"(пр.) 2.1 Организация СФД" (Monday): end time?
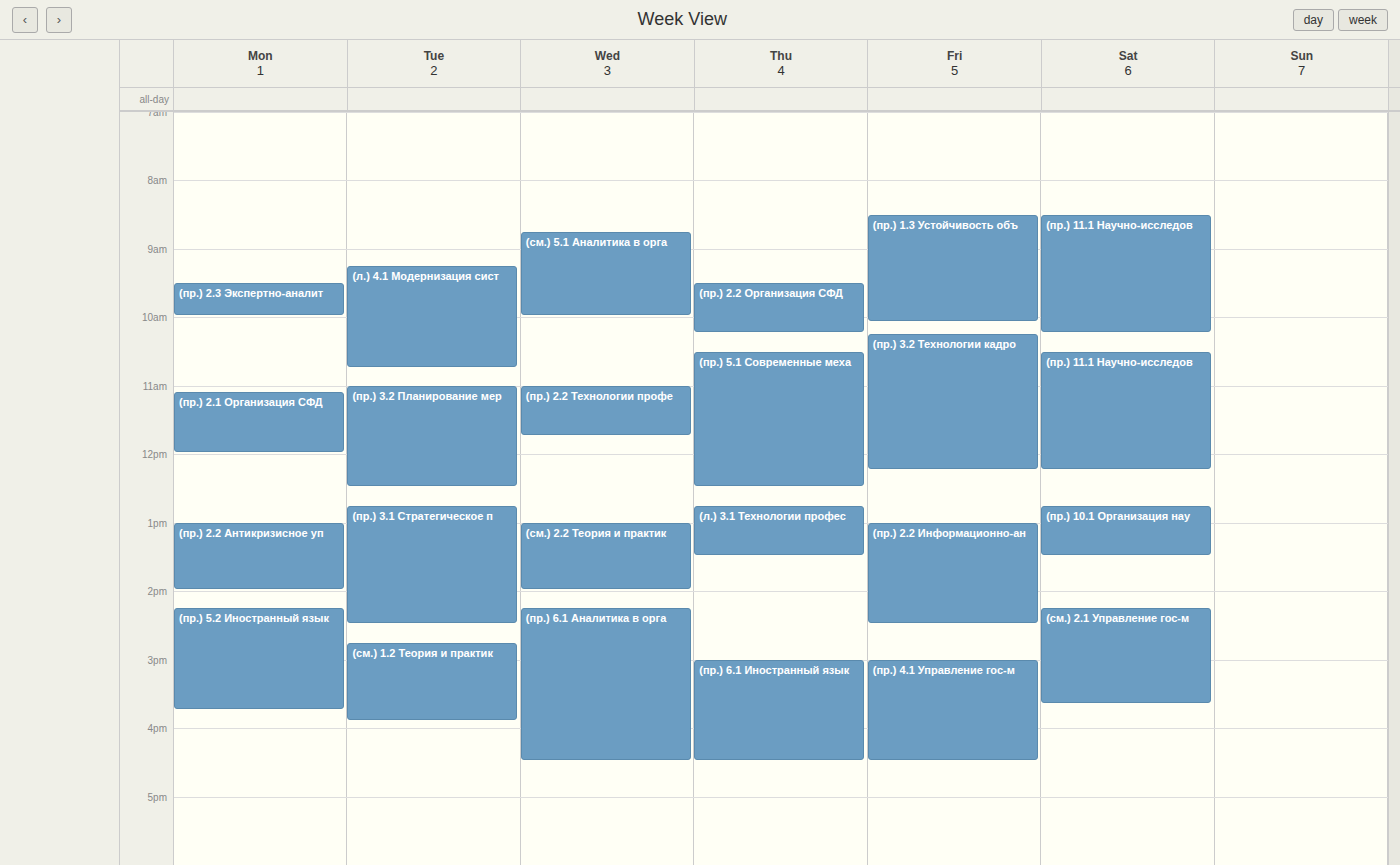
12:00 PM